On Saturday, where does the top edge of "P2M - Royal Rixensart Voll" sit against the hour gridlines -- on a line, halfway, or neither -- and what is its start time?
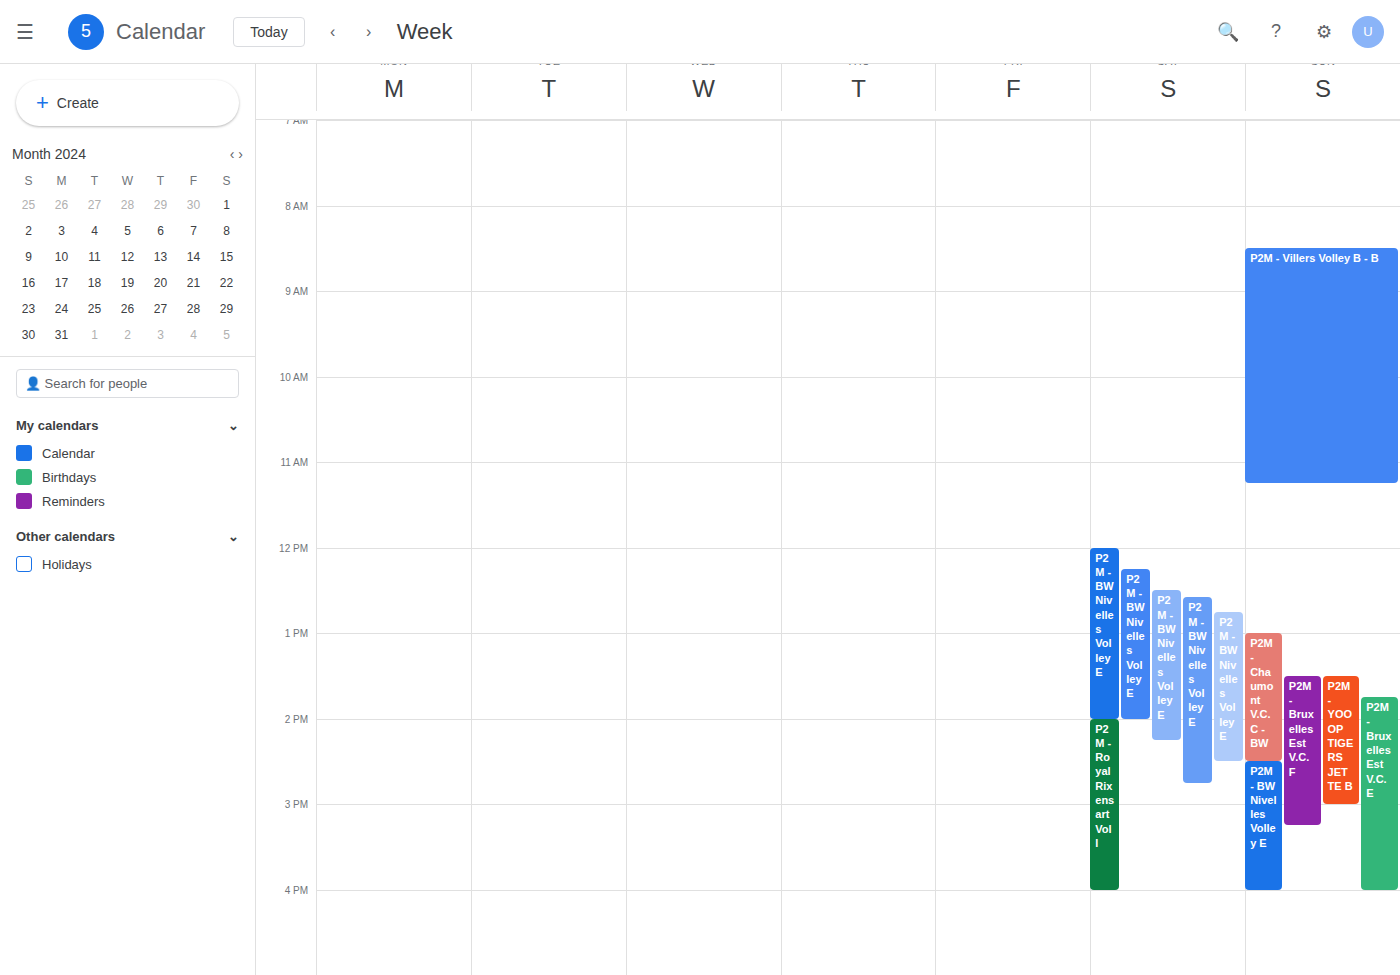
2:00 PM -- exactly on the 2 PM line.